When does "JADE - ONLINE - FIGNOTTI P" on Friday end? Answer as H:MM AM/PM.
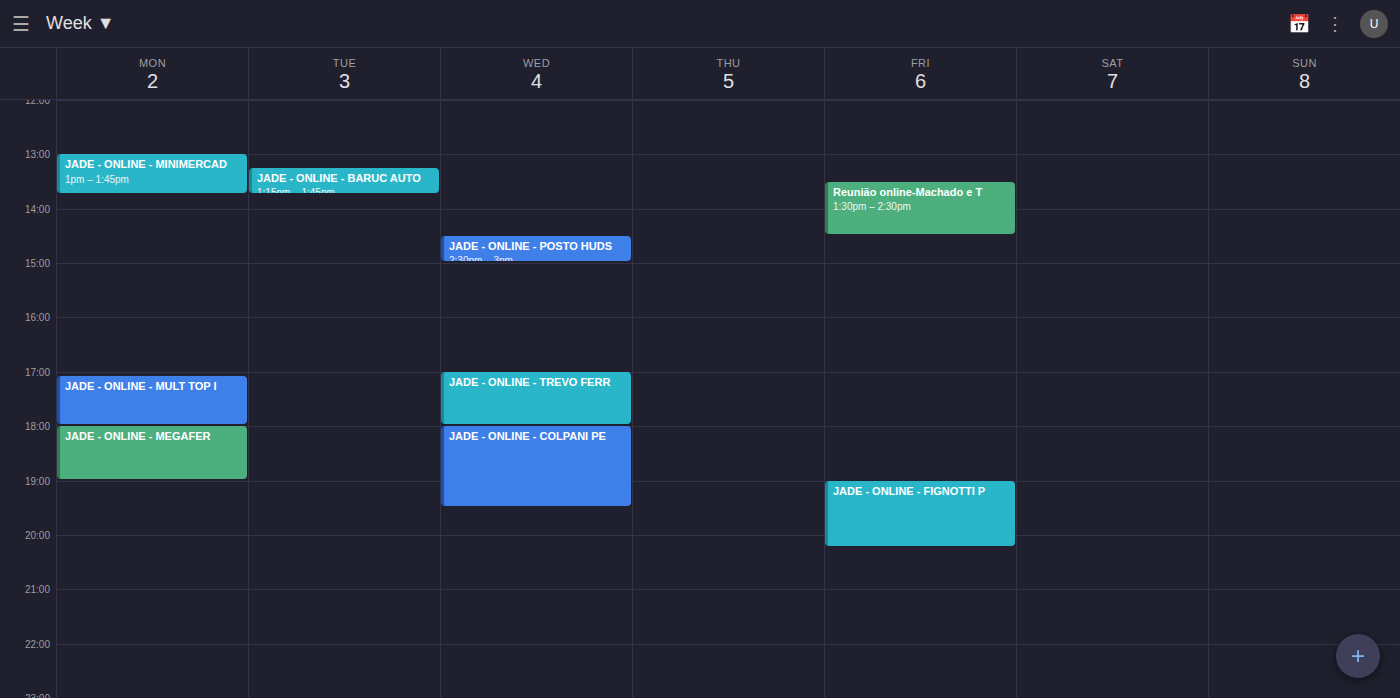
8:15 PM